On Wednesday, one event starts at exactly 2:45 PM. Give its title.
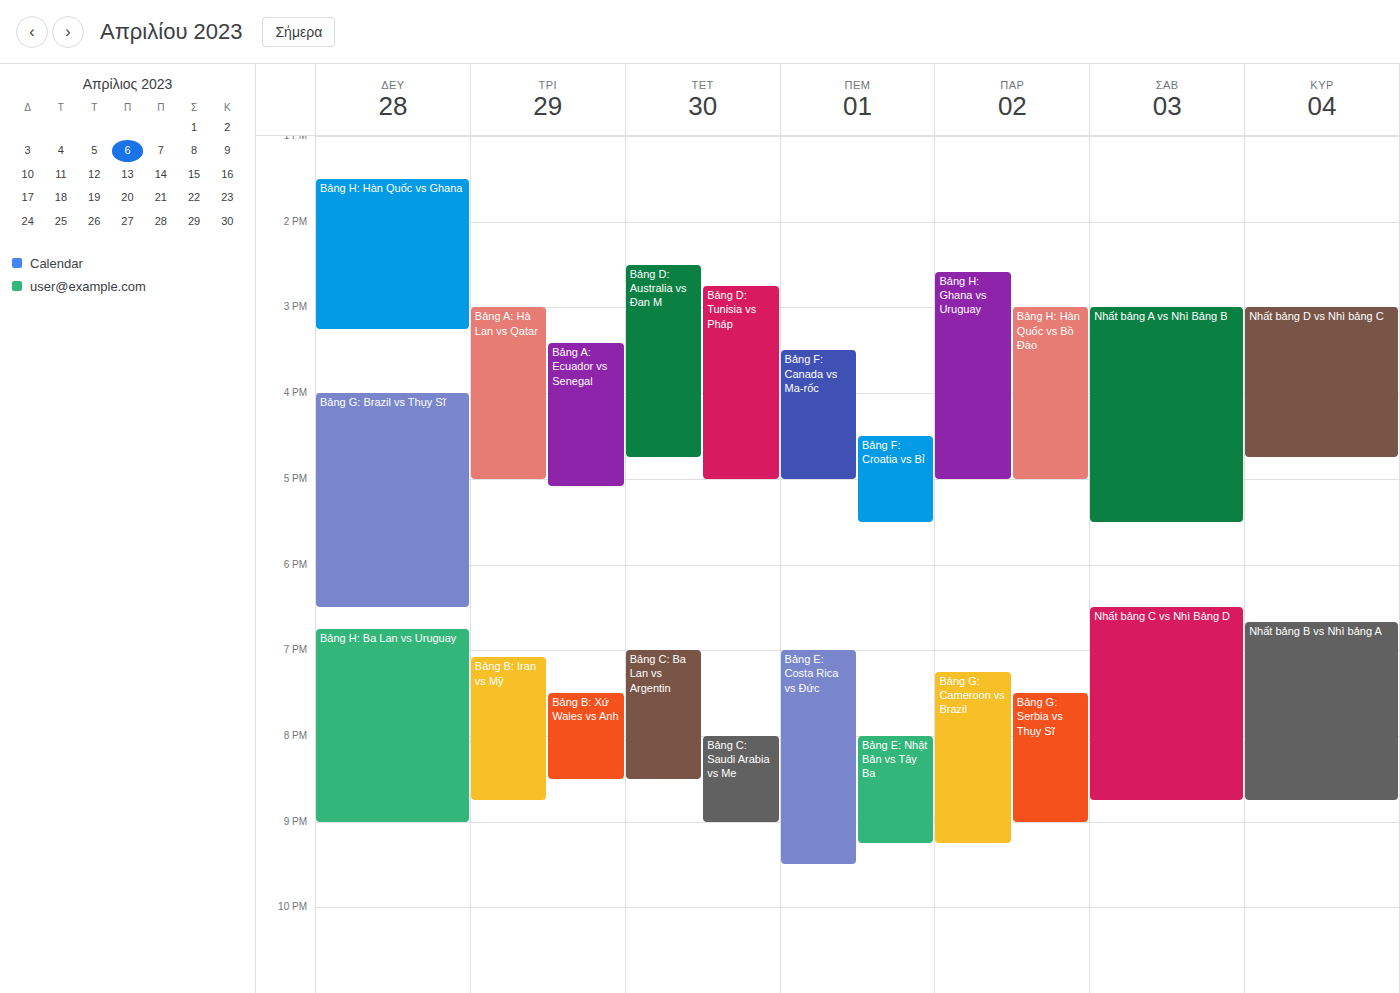
"Bảng D: Tunisia vs Pháp"